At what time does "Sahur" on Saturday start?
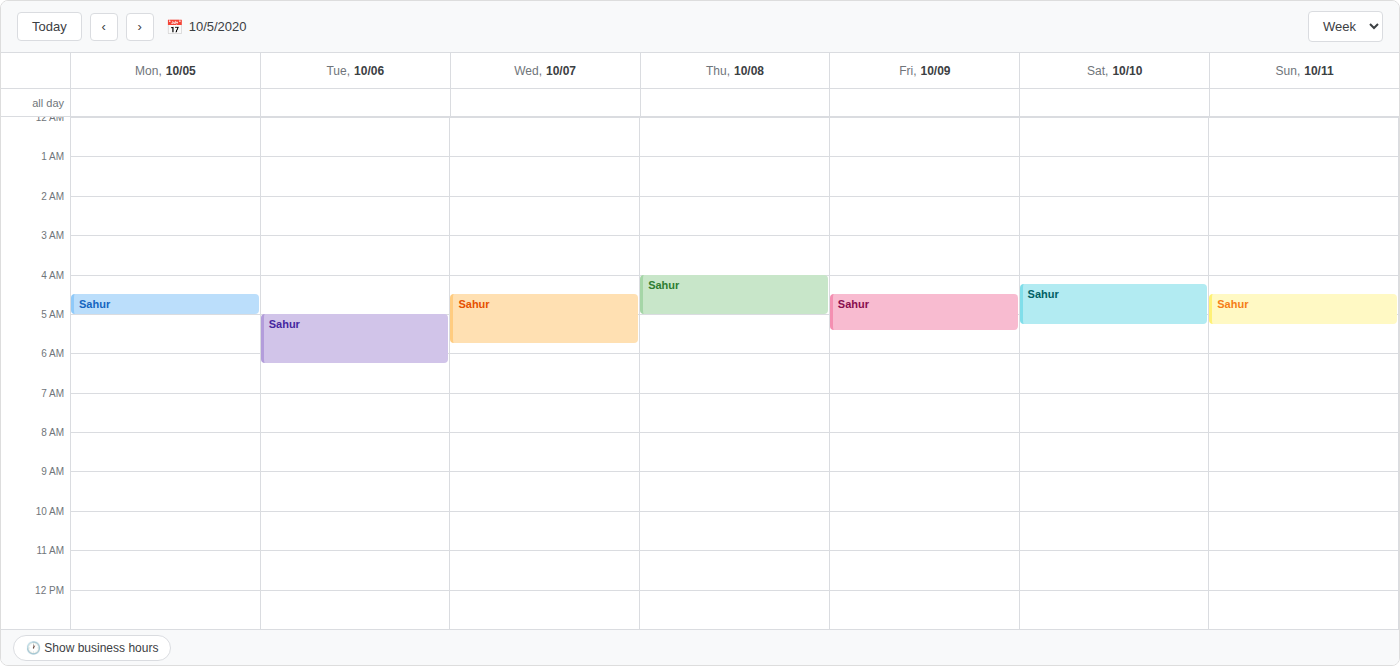
4:15 AM